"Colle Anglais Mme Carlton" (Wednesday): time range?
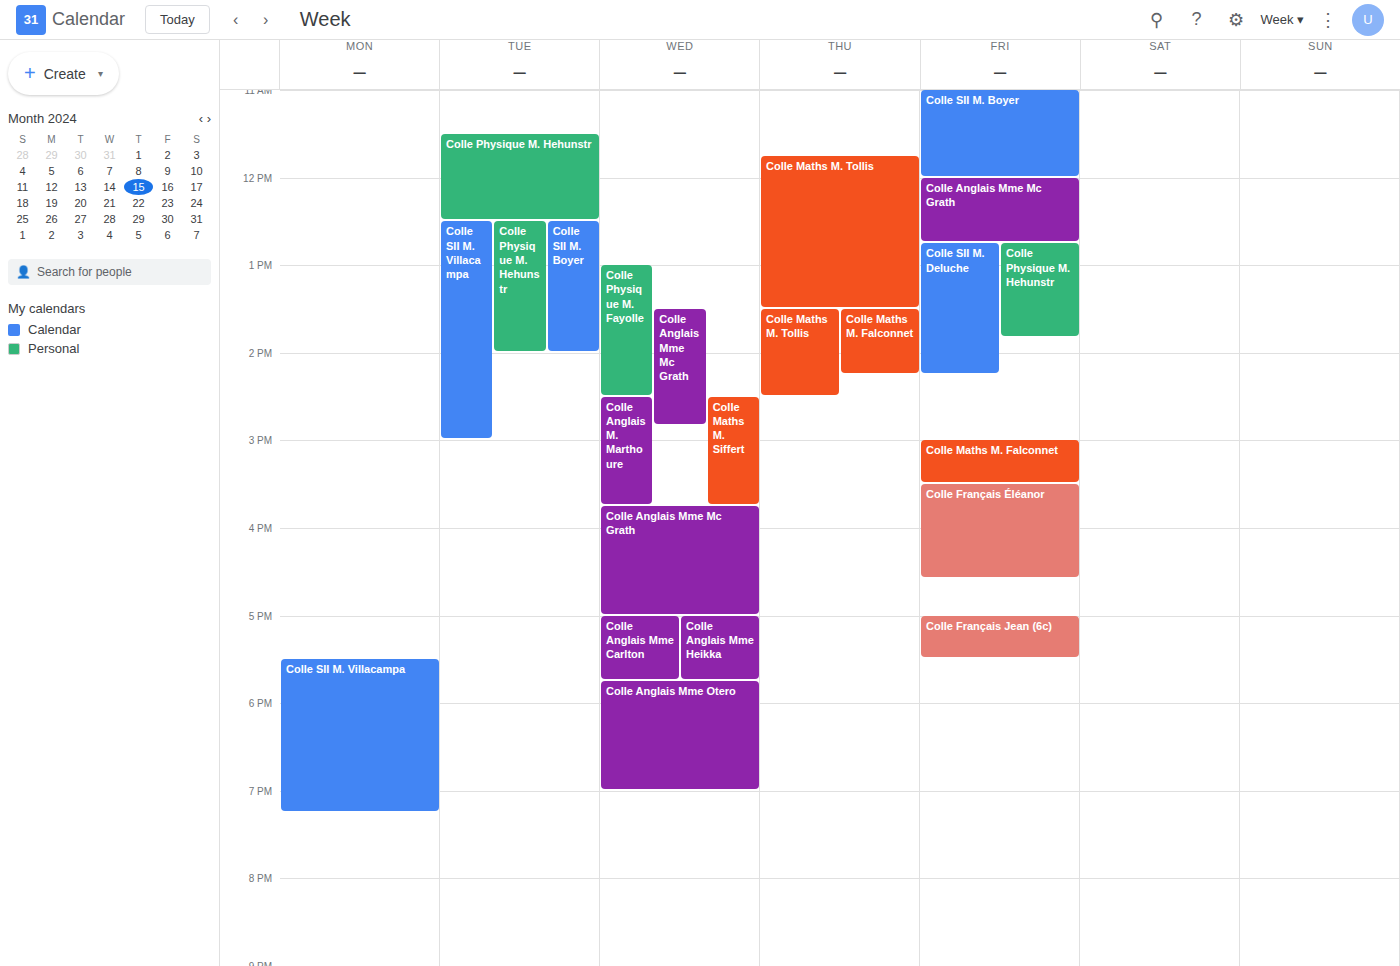
5:00 PM to 5:45 PM